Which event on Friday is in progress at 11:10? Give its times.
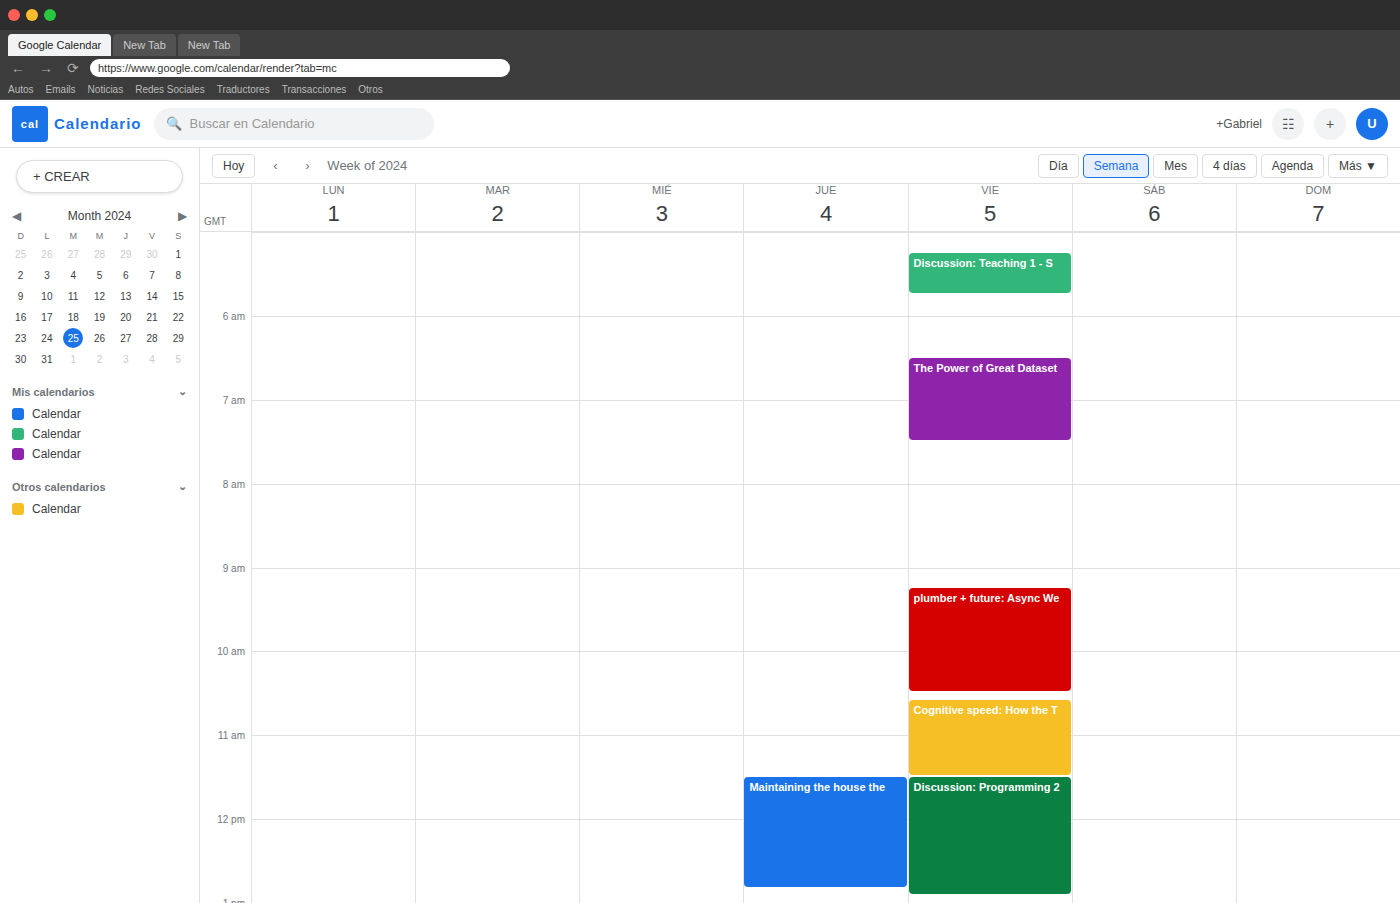
"Cognitive speed: How the T", 10:35 to 11:30